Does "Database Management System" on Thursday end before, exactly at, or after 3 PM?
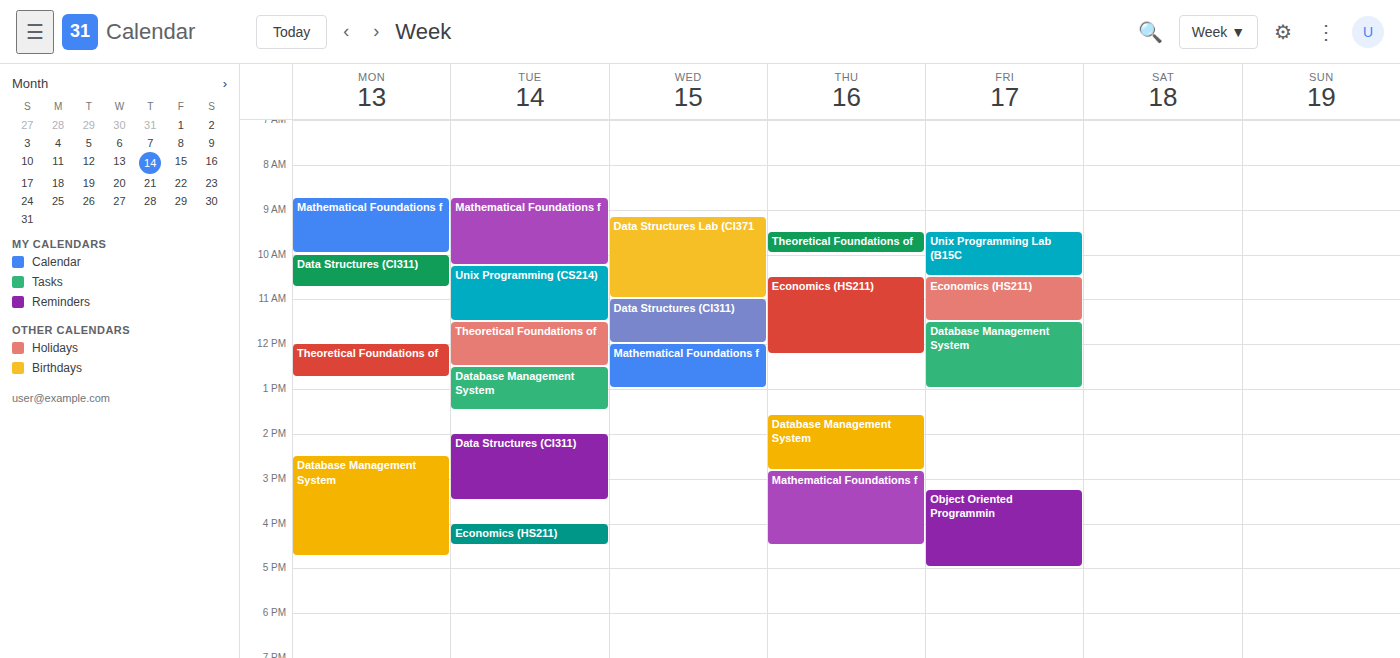
2:50 PM -- before 3 PM, 10 minutes above the 3 PM line.